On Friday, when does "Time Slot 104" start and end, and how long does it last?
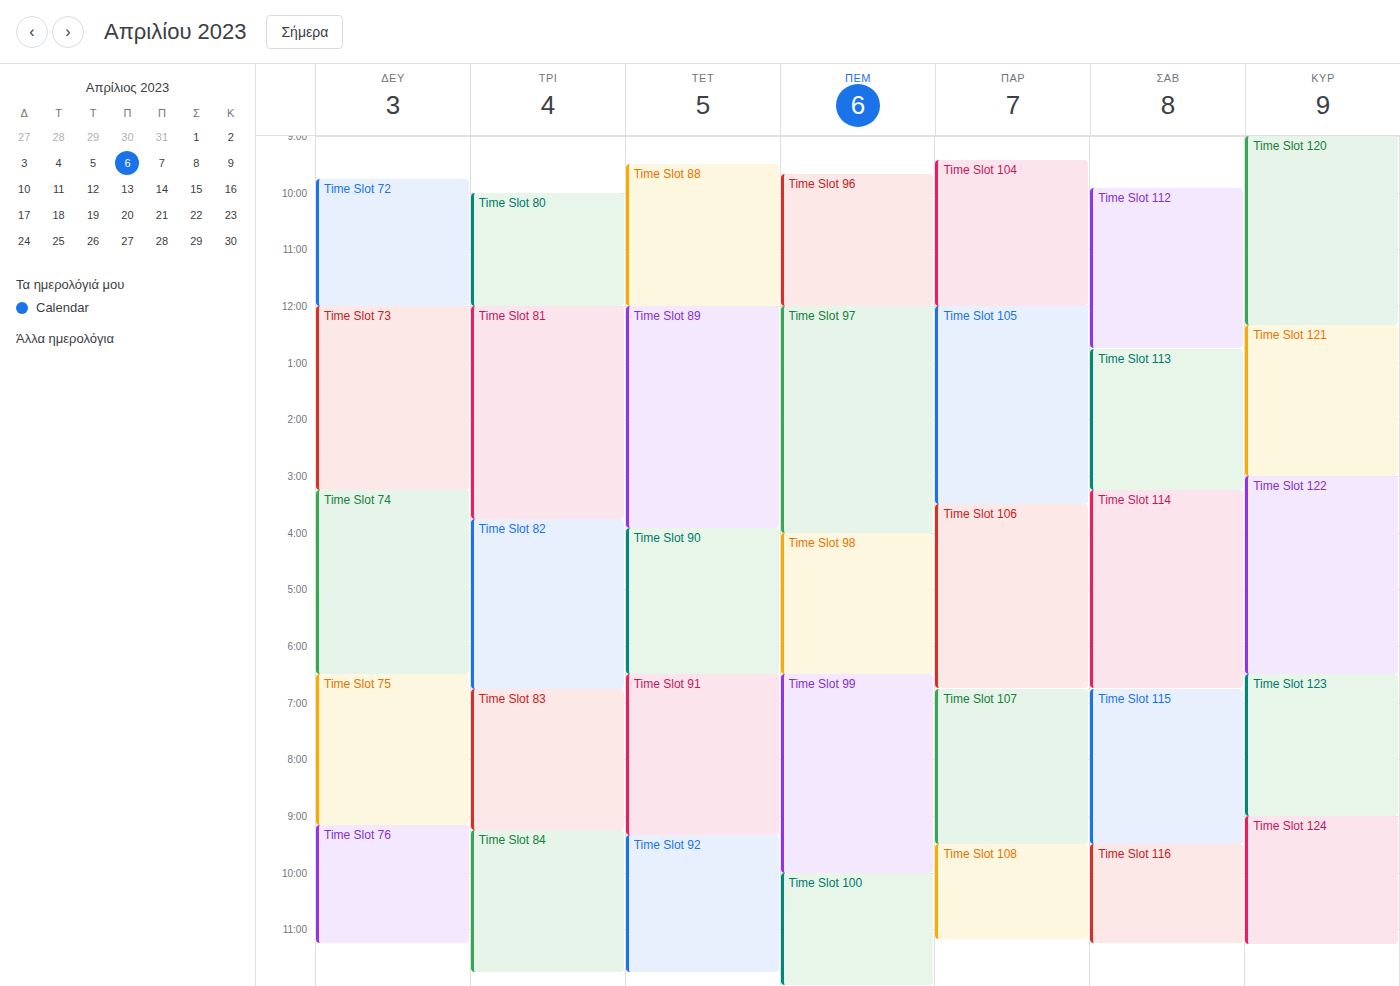
9:25 AM to 12:00 PM, 2 hours 35 minutes